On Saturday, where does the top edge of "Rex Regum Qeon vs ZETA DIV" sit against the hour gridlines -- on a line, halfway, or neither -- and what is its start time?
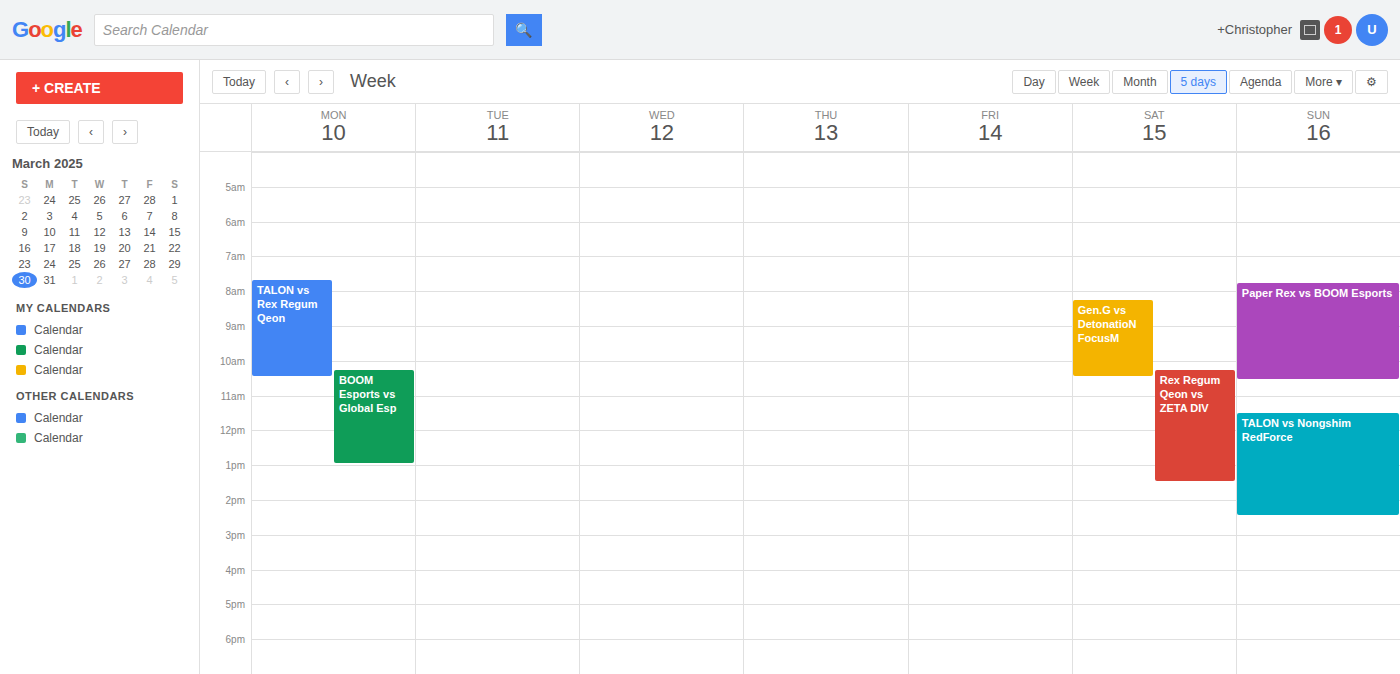
10:15 AM -- neither: a quarter of the way from the 10 AM line to the 11 AM line.